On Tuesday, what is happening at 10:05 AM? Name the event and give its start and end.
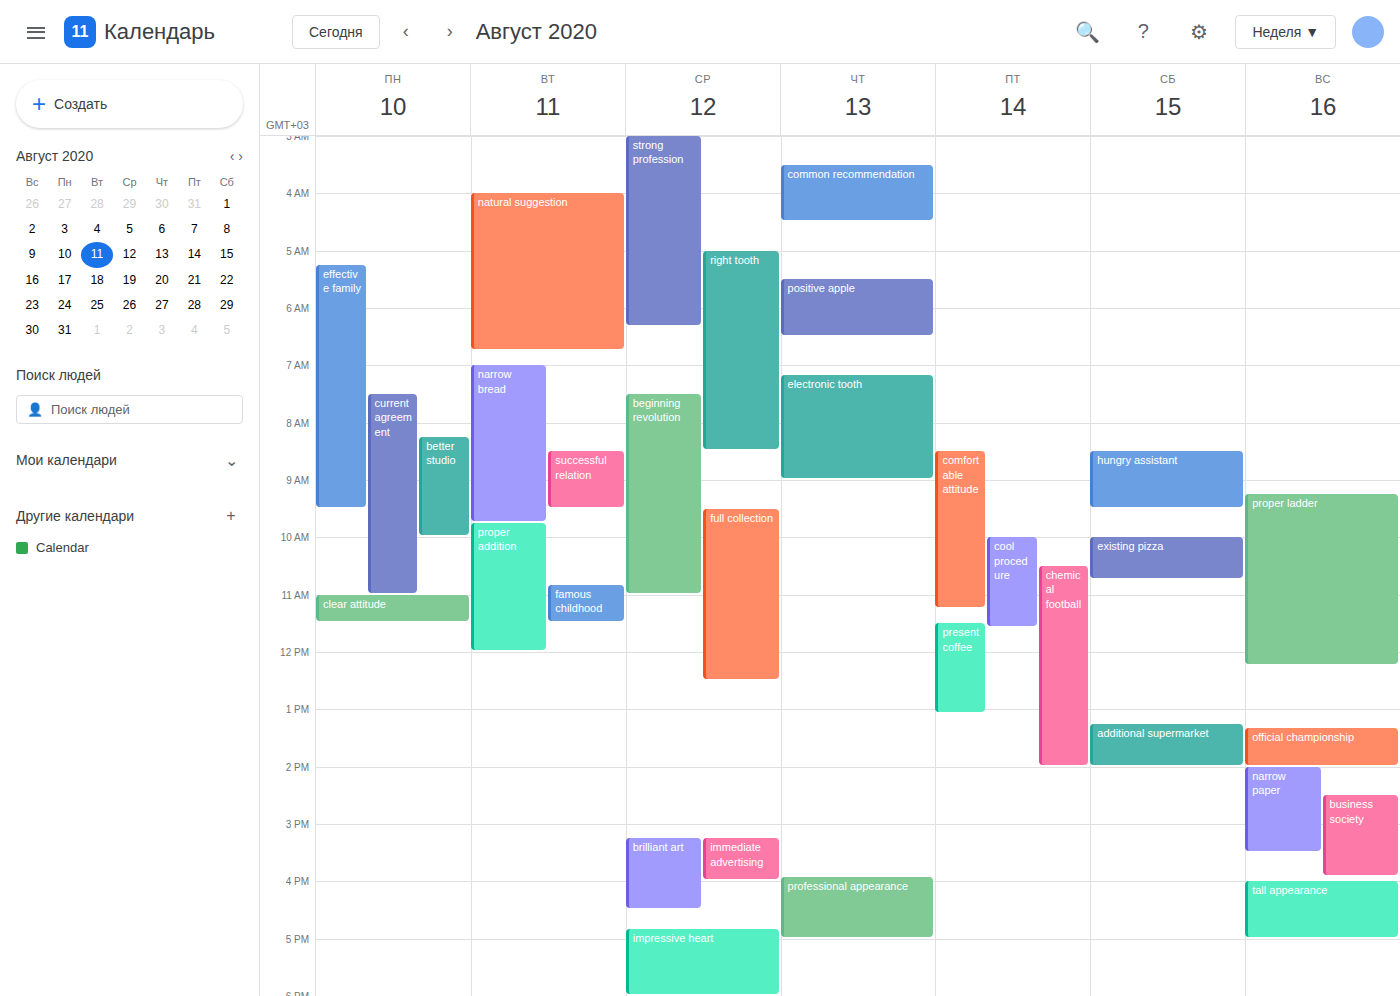
"proper addition", 9:45 AM to 12:00 PM